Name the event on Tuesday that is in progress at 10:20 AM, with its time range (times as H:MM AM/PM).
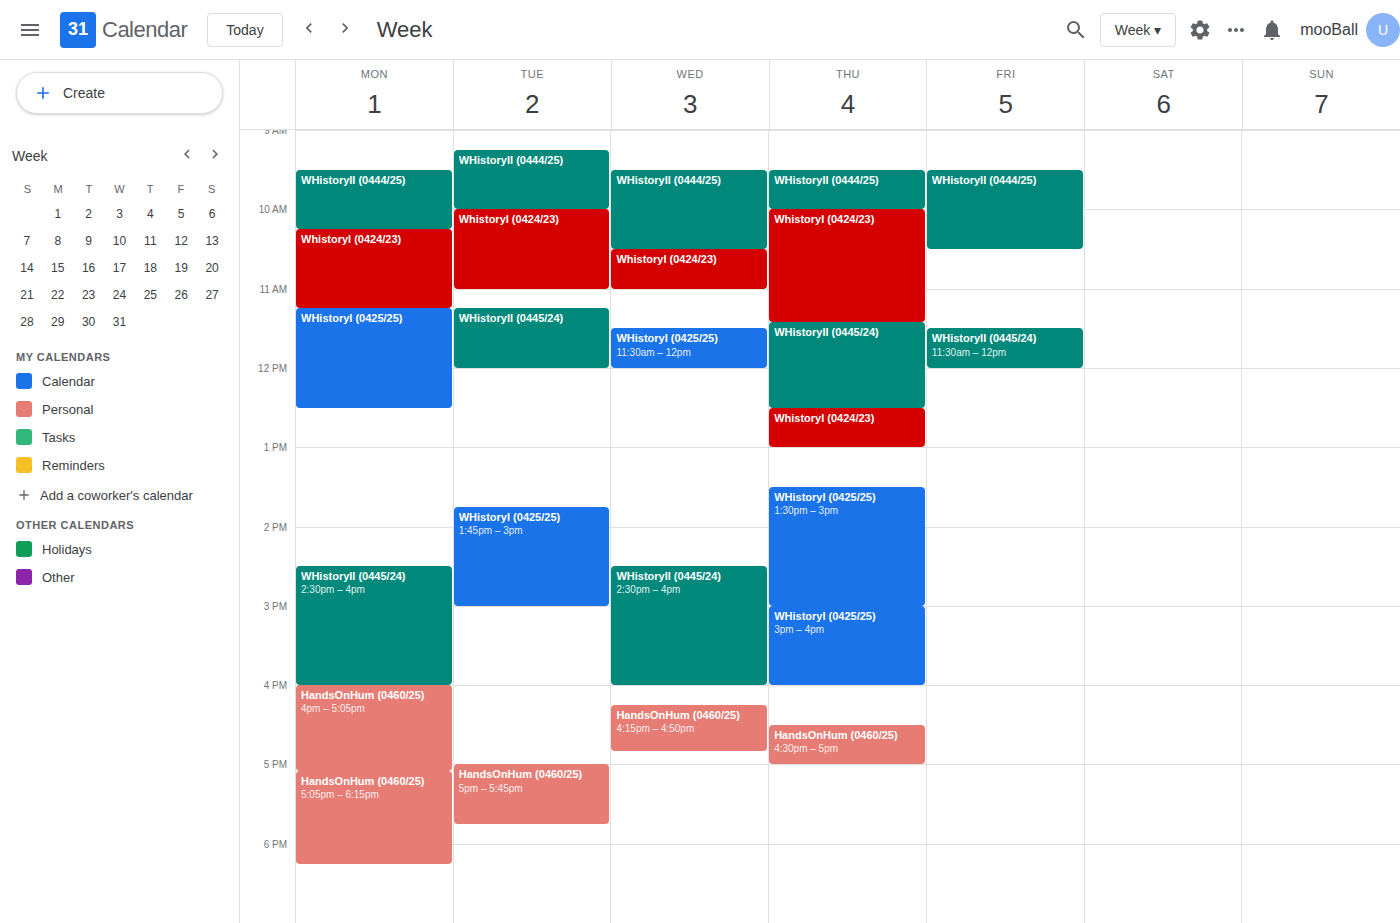
"WhistoryI (0424/23)", 10:00 AM to 11:00 AM